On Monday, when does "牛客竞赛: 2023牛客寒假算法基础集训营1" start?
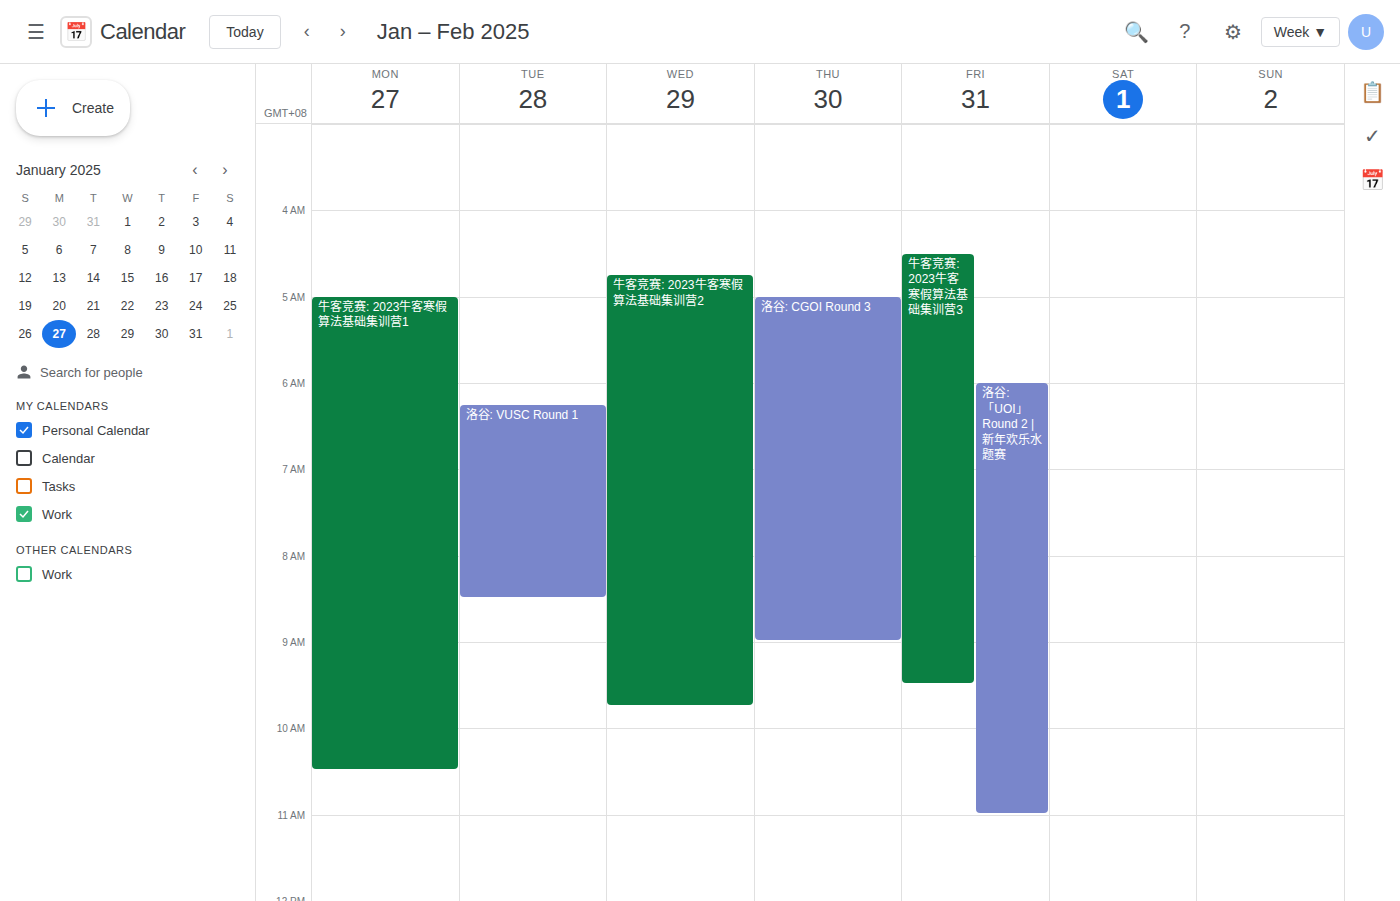
5:00 AM